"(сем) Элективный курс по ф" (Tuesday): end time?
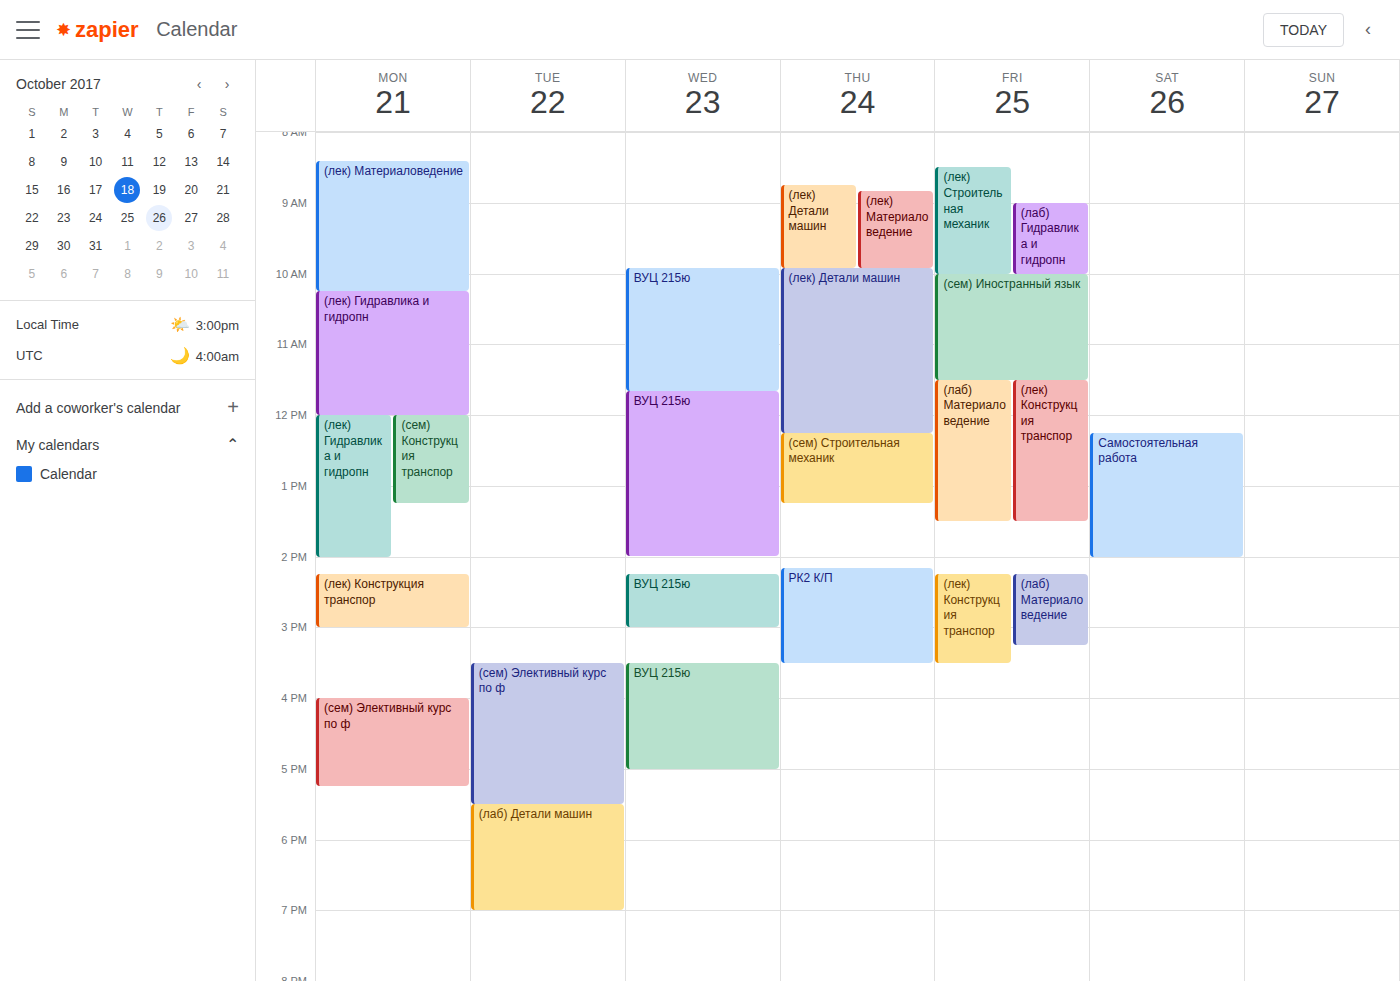
5:30 PM